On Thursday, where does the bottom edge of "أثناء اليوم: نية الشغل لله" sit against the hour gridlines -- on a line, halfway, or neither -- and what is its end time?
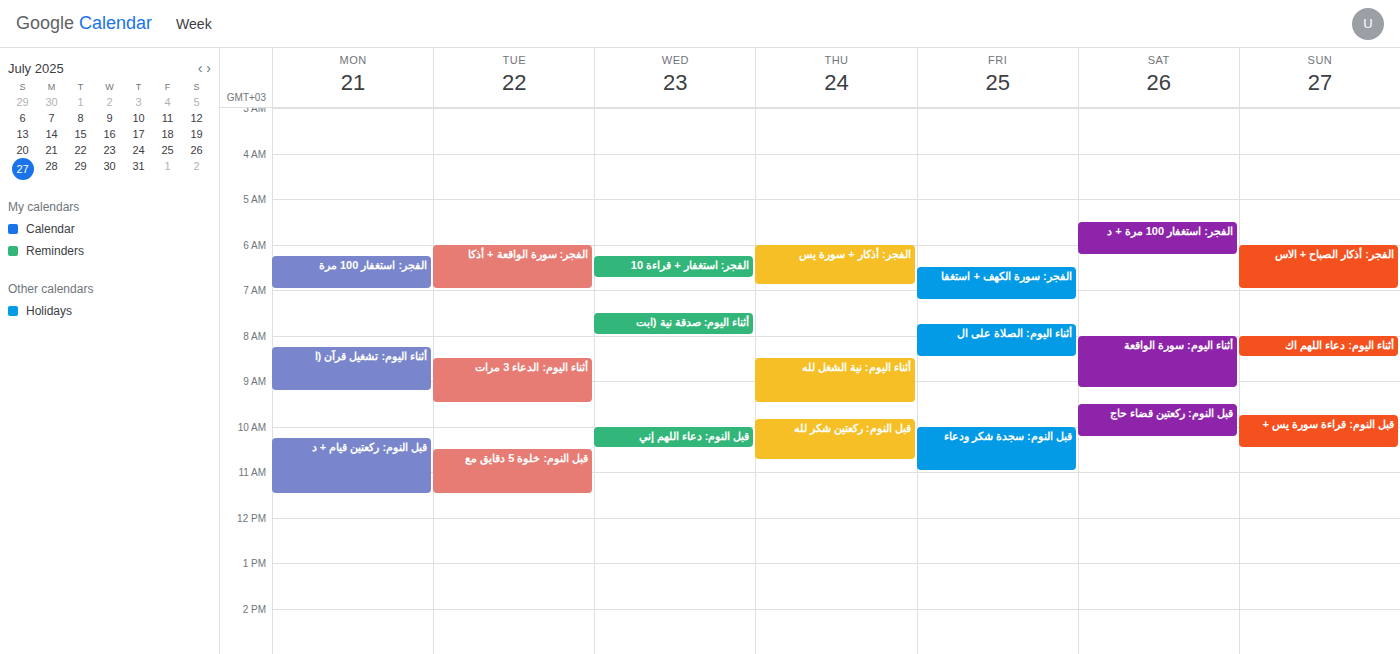
9:30 AM -- halfway between the 9 AM and 10 AM lines.